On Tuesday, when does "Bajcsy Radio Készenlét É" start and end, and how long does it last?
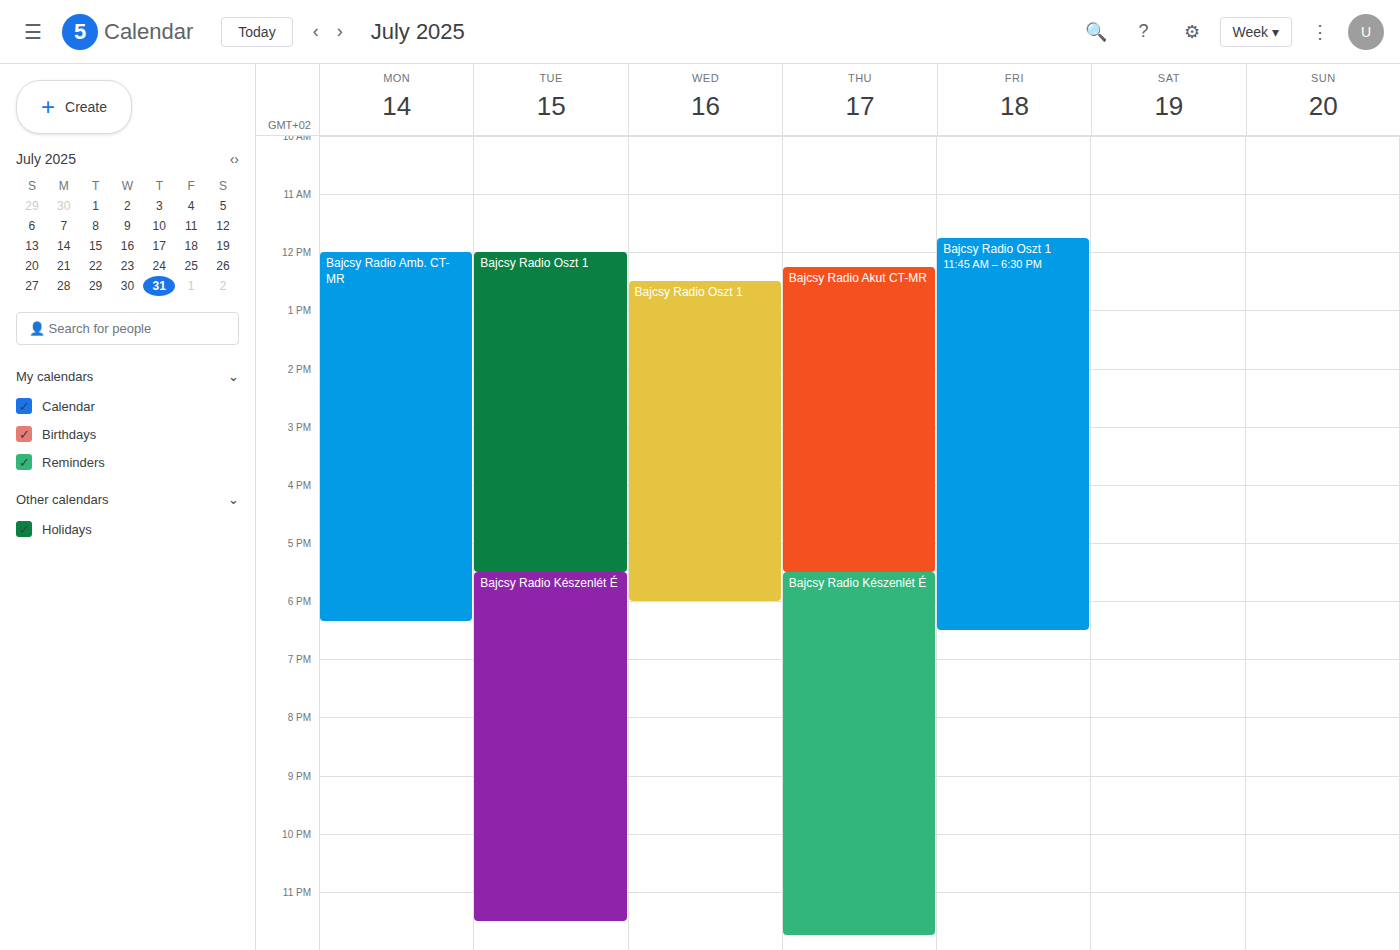
5:30 PM to 11:30 PM, 6 hours